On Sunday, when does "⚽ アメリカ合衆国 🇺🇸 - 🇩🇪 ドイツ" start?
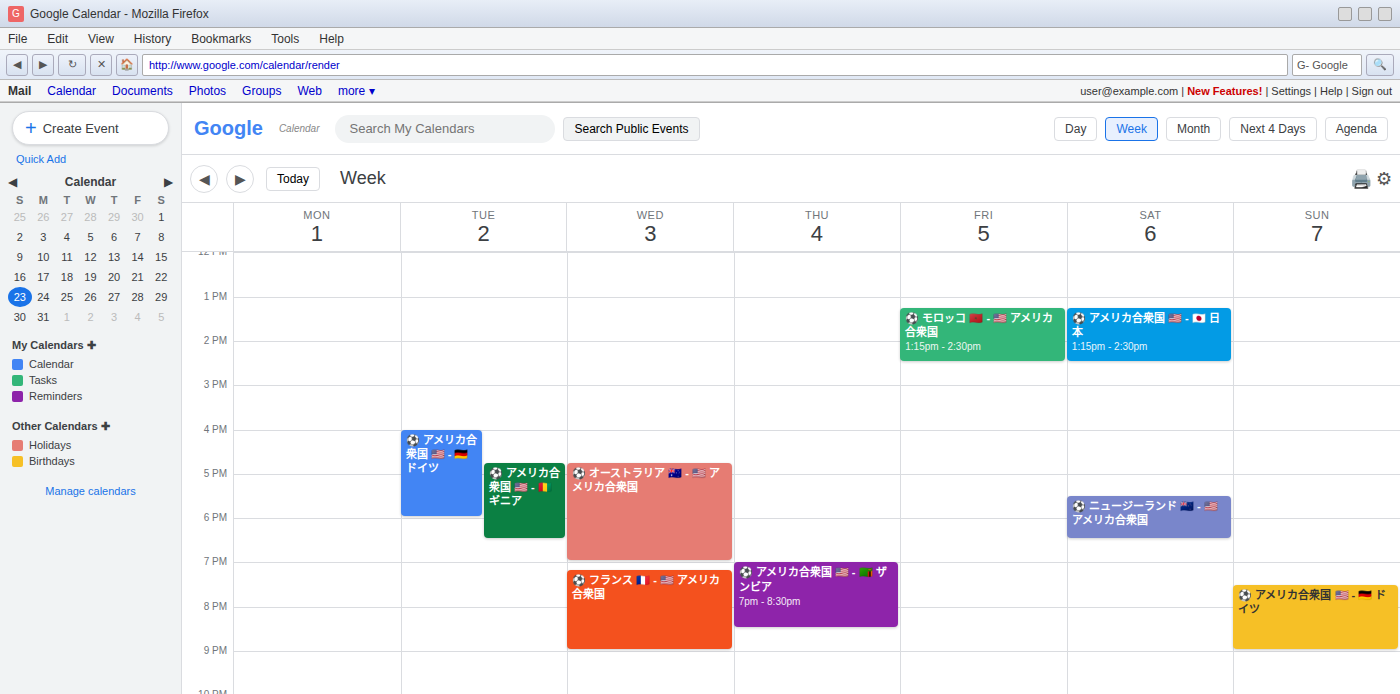
7:30 PM